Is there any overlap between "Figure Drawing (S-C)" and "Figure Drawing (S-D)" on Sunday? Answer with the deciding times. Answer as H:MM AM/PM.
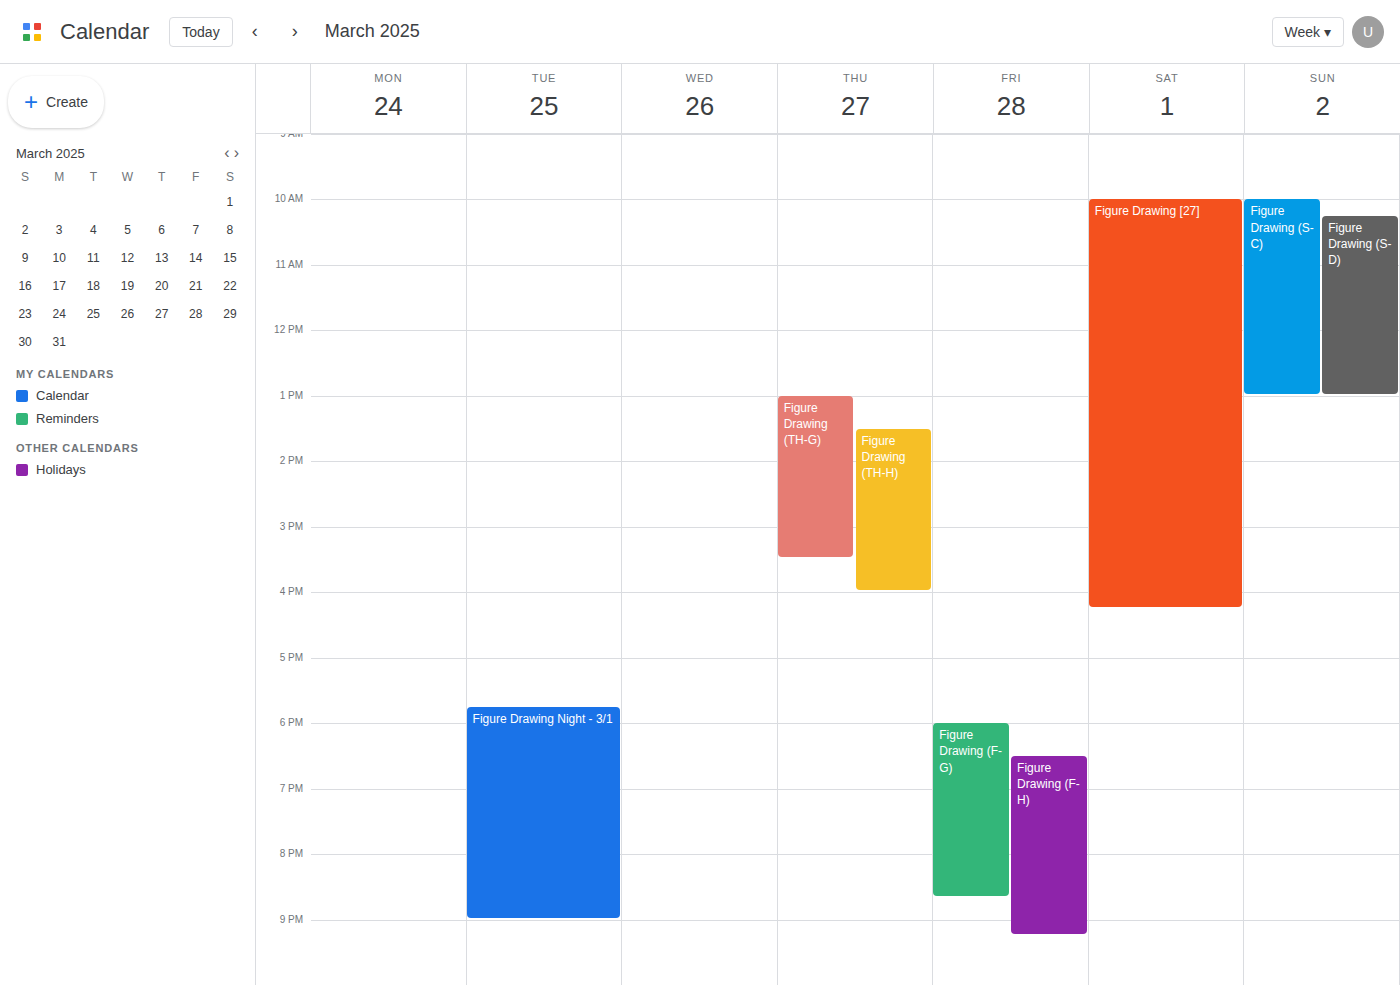
"Figure Drawing (S-D)" starts at 10:15 AM, before "Figure Drawing (S-C)" ends at 1:00 PM -- they overlap.